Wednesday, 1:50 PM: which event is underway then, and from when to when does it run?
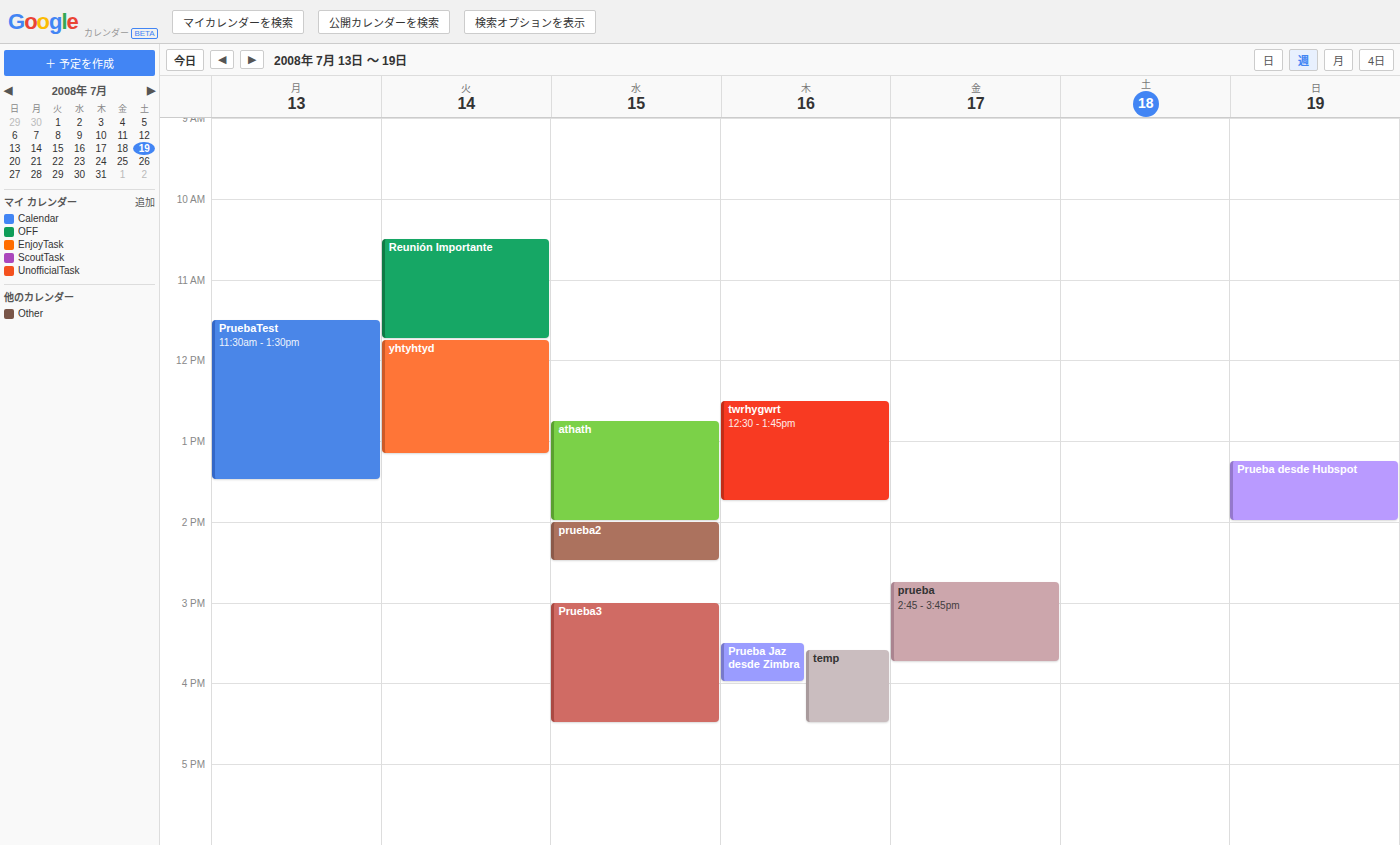
"athath", 12:45 PM to 2:00 PM